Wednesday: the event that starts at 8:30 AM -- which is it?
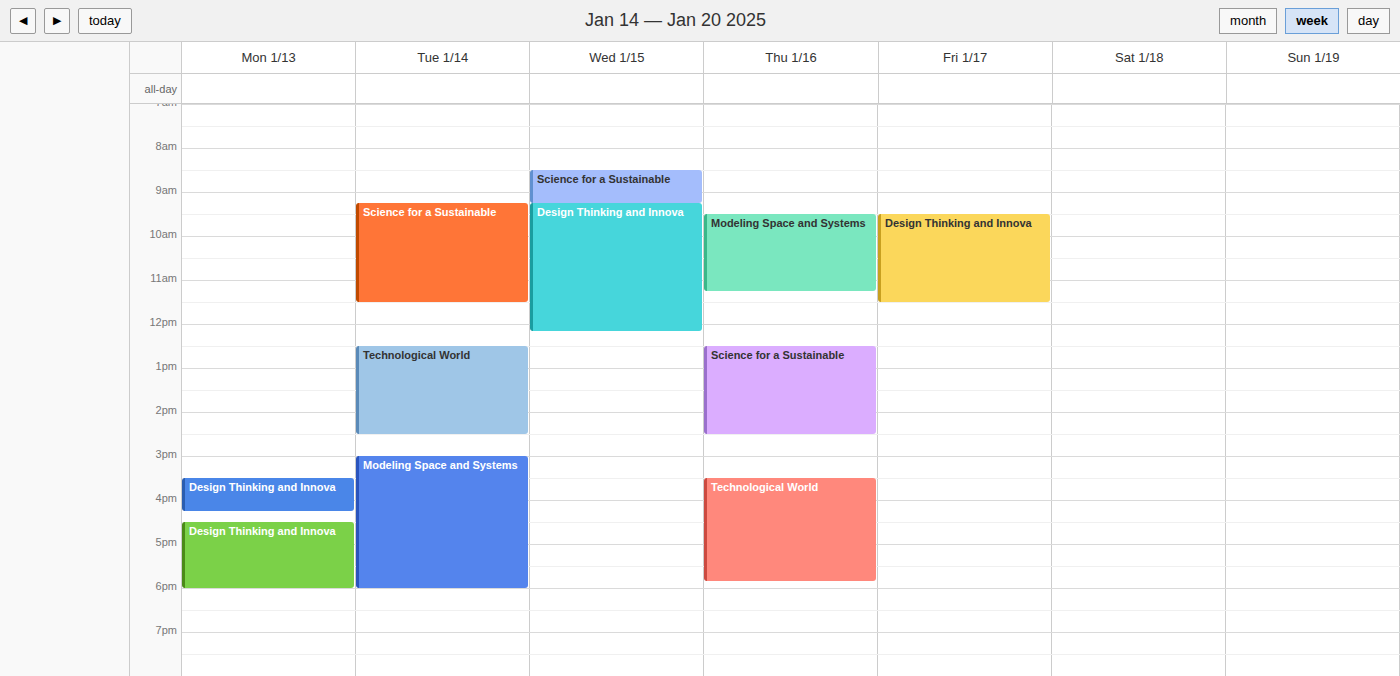
"Science for a Sustainable"